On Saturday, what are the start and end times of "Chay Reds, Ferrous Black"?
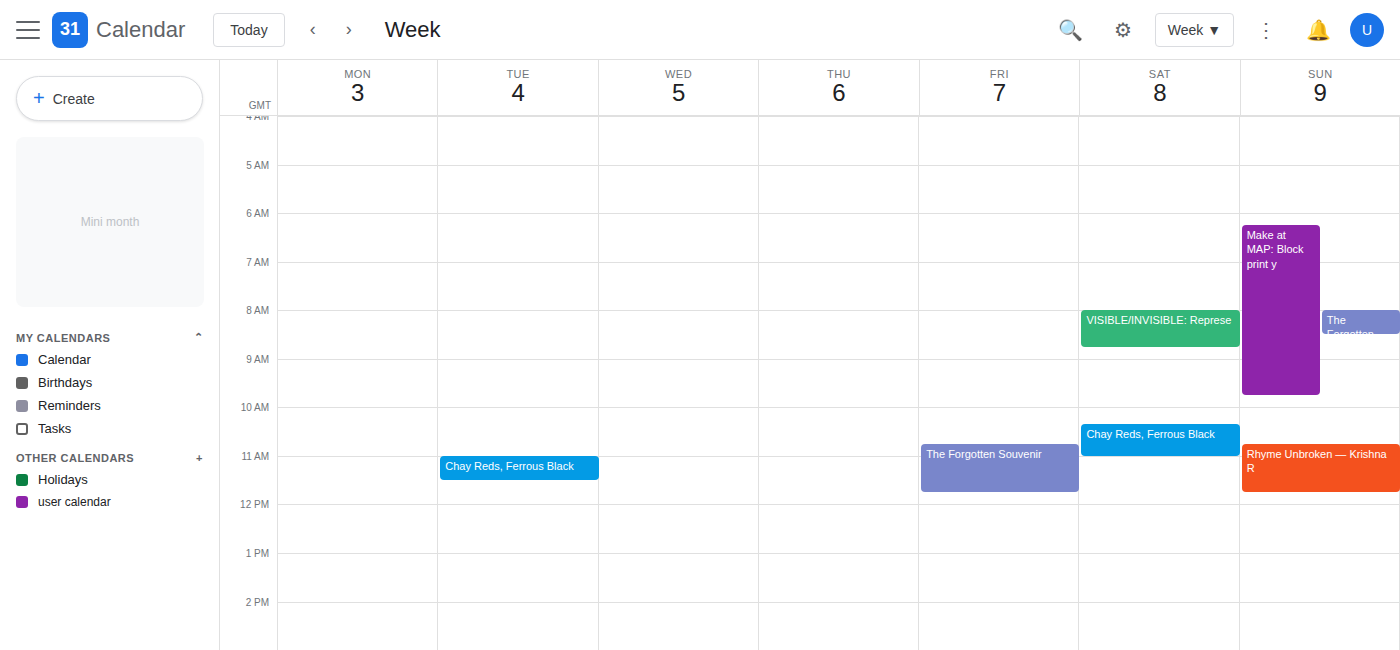
10:20 AM to 11:00 AM